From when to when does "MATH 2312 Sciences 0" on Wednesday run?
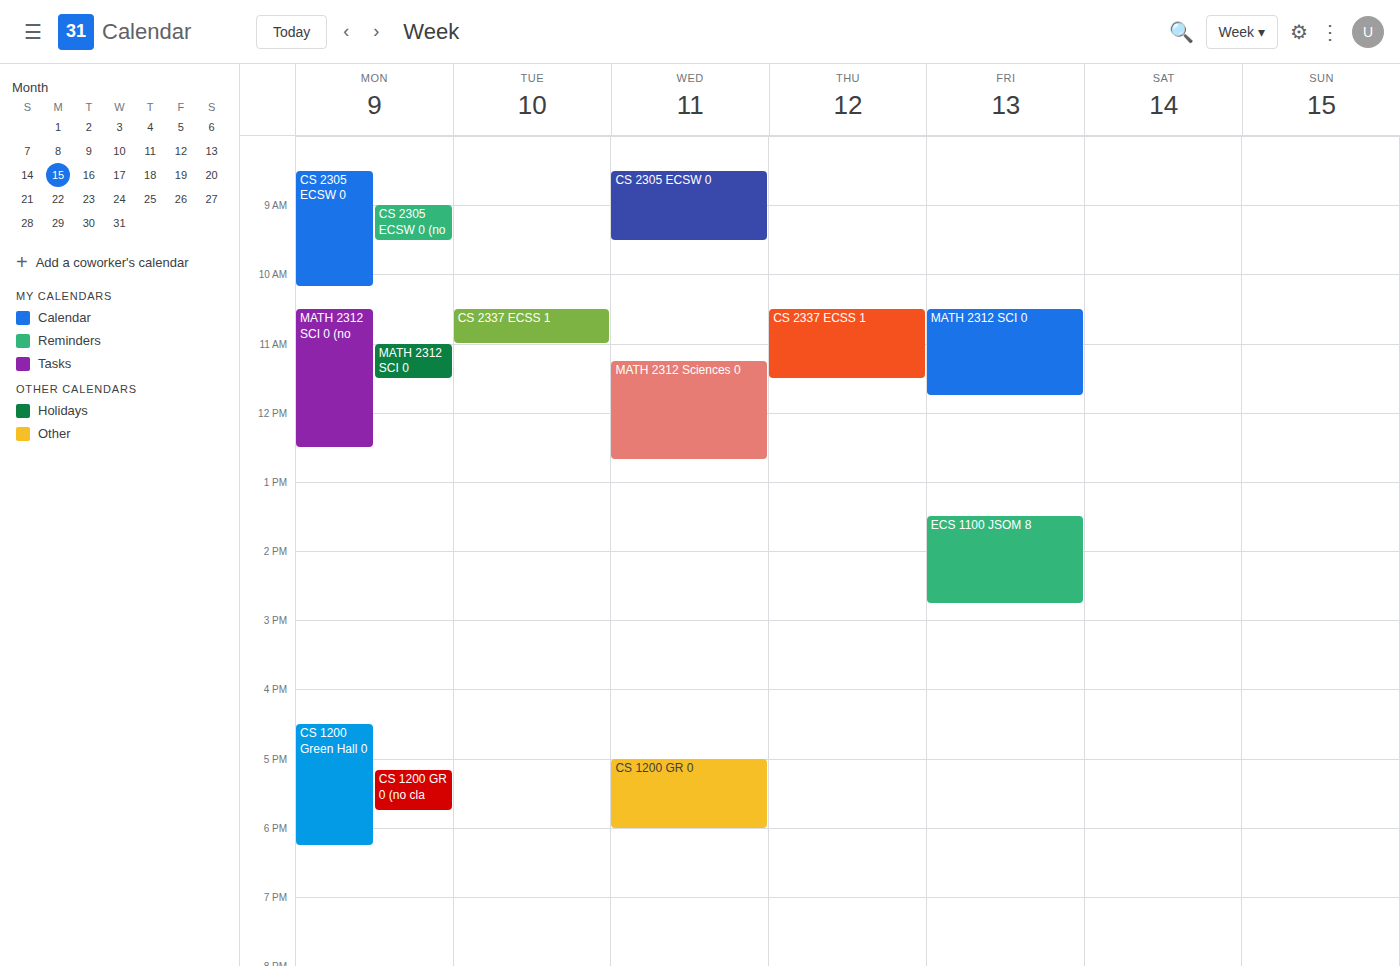
11:15 AM to 12:40 PM